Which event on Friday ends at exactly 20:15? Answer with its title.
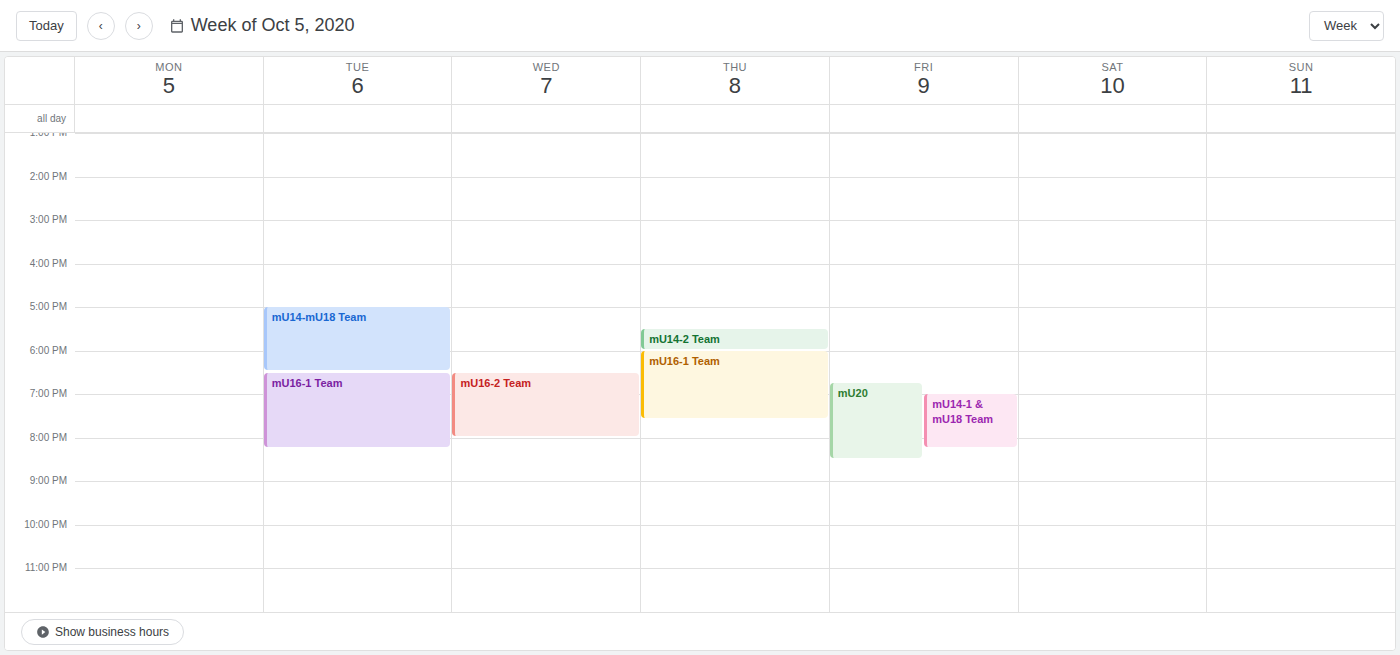
"mU14-1 & mU18 Team"